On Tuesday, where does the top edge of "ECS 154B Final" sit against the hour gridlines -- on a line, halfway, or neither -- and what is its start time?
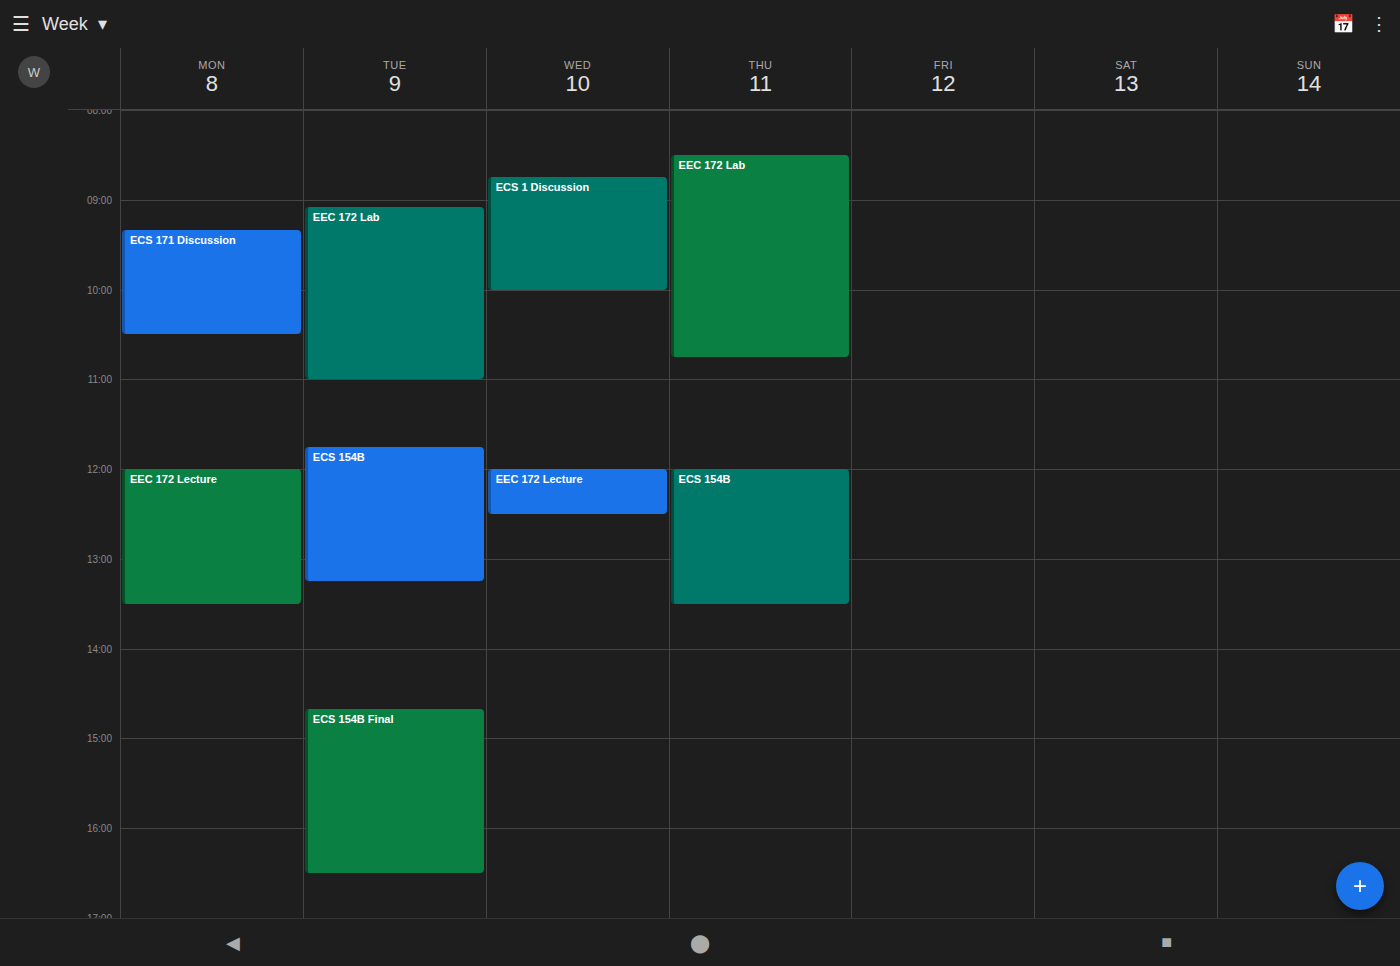
2:40 PM -- neither: 40 minutes below the 2 PM line and 20 minutes above the 3 PM line.